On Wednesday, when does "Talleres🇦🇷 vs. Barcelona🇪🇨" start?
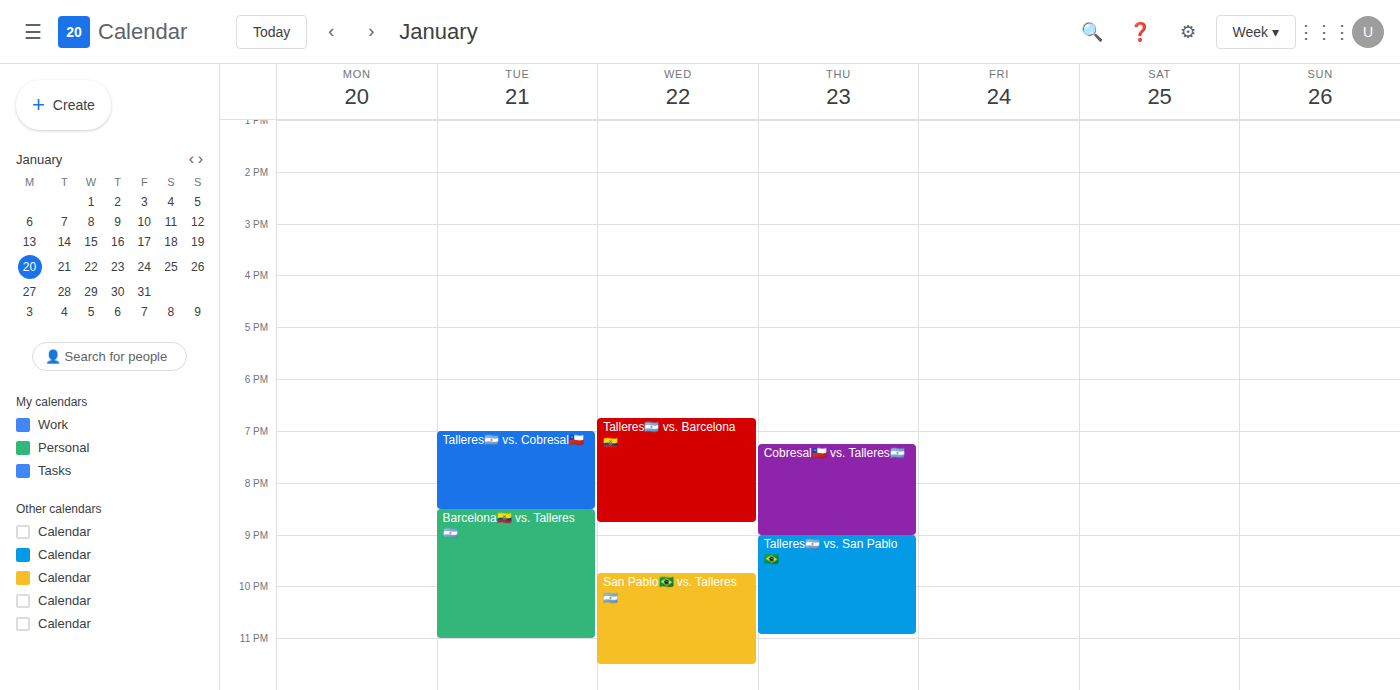
18:45